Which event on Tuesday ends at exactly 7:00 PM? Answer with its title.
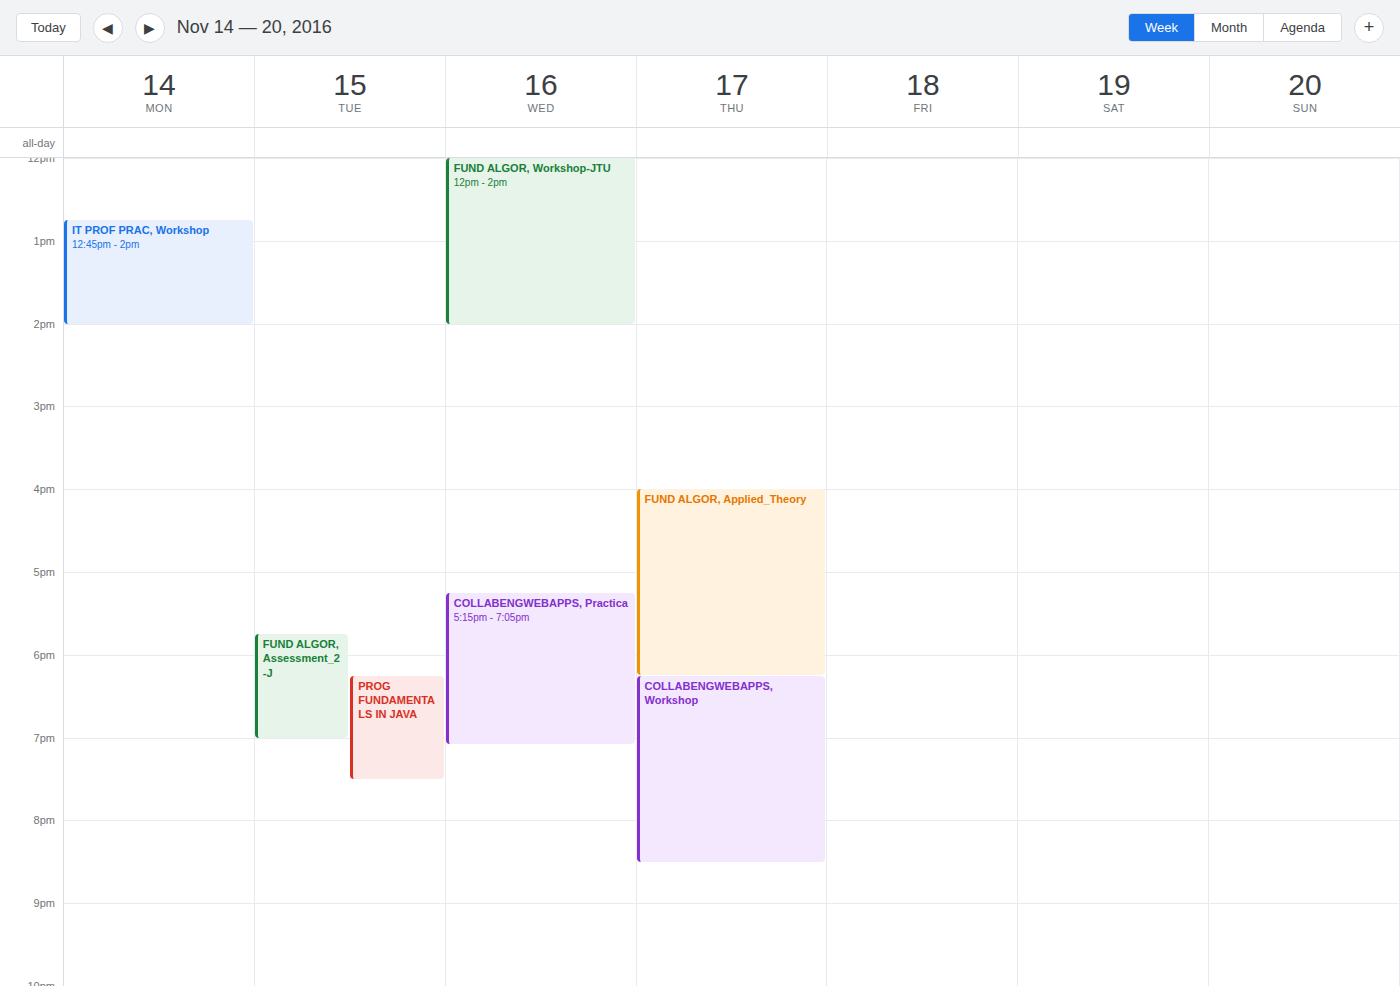
"FUND ALGOR, Assessment_2-J"